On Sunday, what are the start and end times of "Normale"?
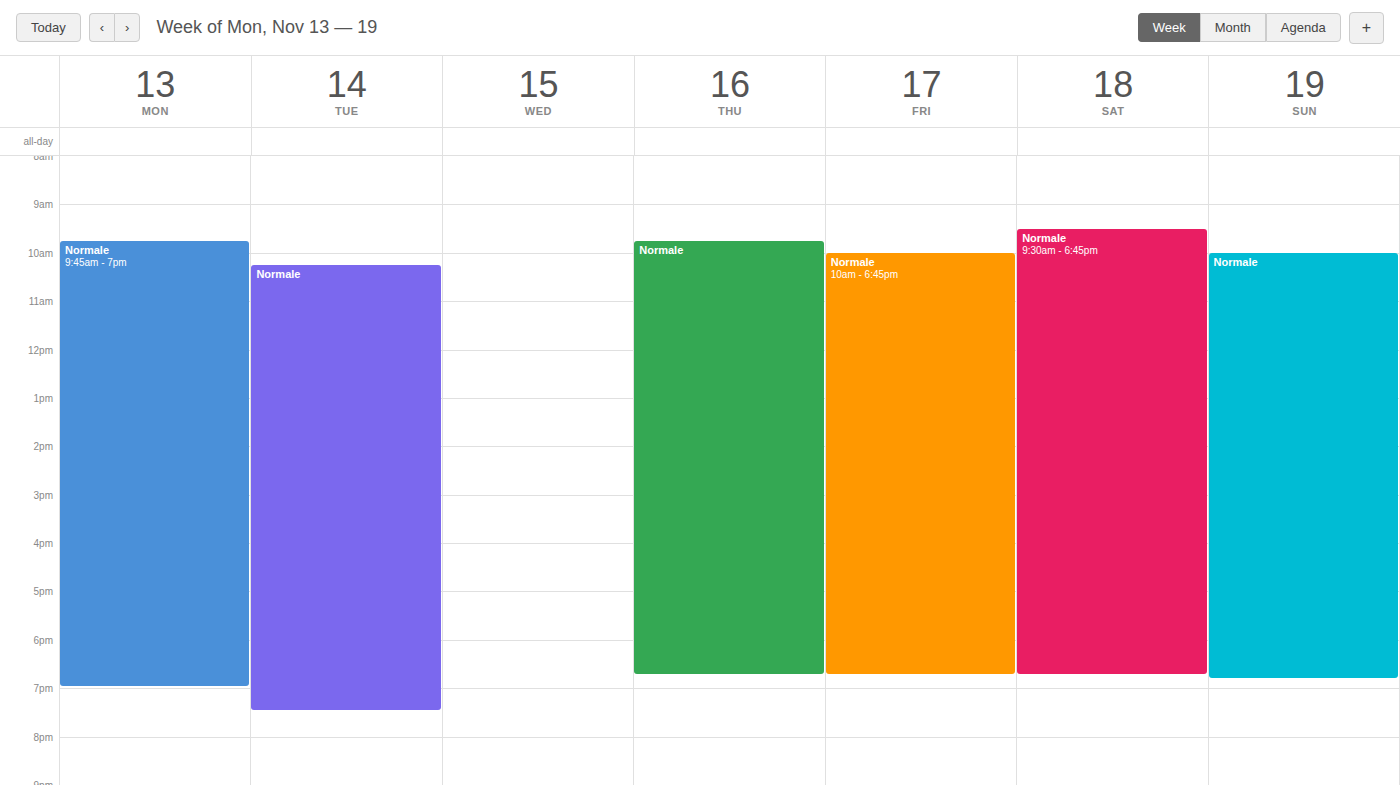
10:00 AM to 6:50 PM